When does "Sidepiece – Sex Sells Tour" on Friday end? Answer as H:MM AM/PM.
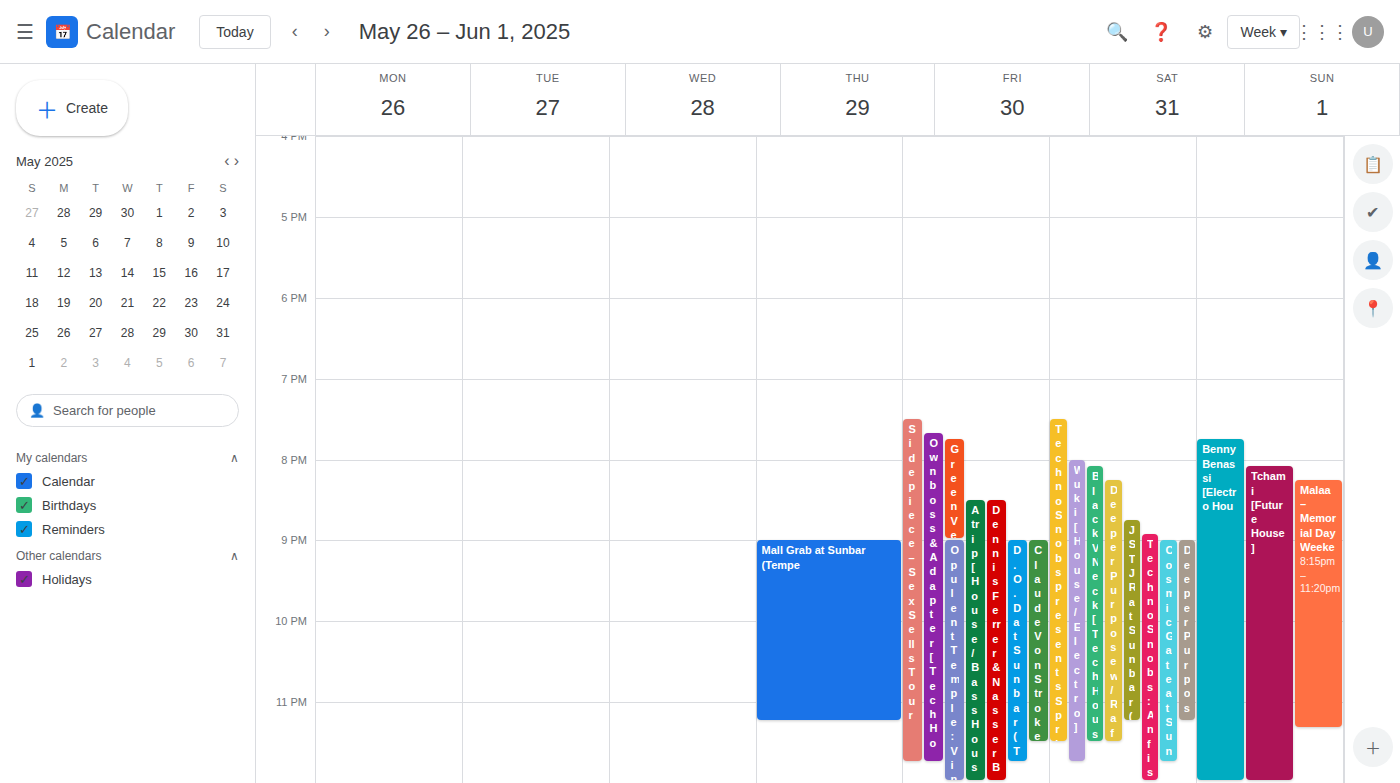
11:45 PM